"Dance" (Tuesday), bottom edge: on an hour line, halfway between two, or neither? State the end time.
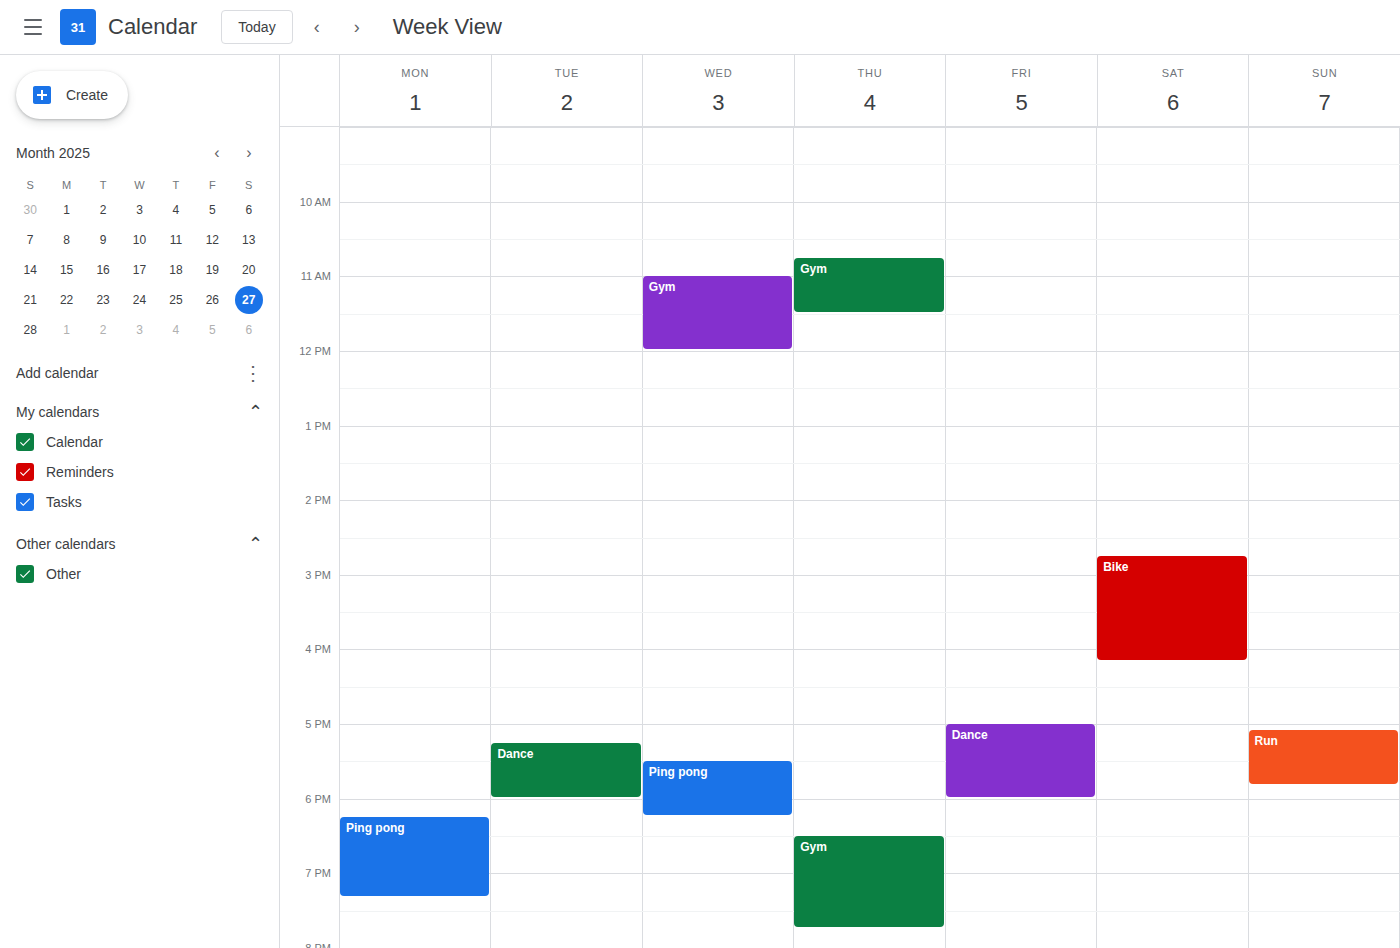
6:00 PM -- exactly on the 6 PM line.